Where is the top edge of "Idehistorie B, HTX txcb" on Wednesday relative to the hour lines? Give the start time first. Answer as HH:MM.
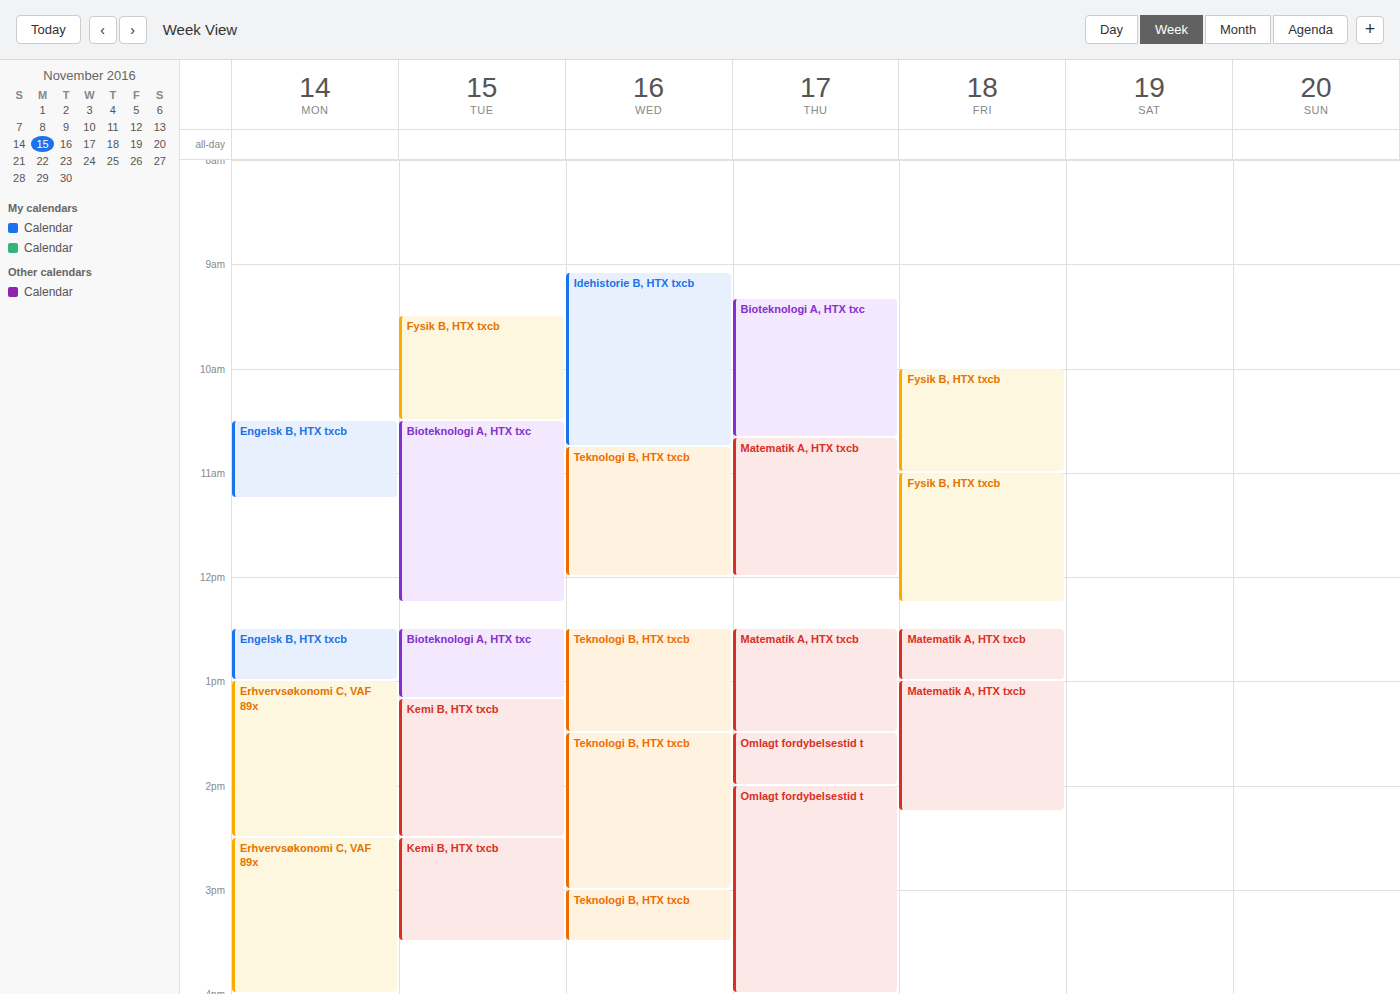
09:05 -- neither: 5 minutes below the 09:00 line and 55 minutes above the 10:00 line.